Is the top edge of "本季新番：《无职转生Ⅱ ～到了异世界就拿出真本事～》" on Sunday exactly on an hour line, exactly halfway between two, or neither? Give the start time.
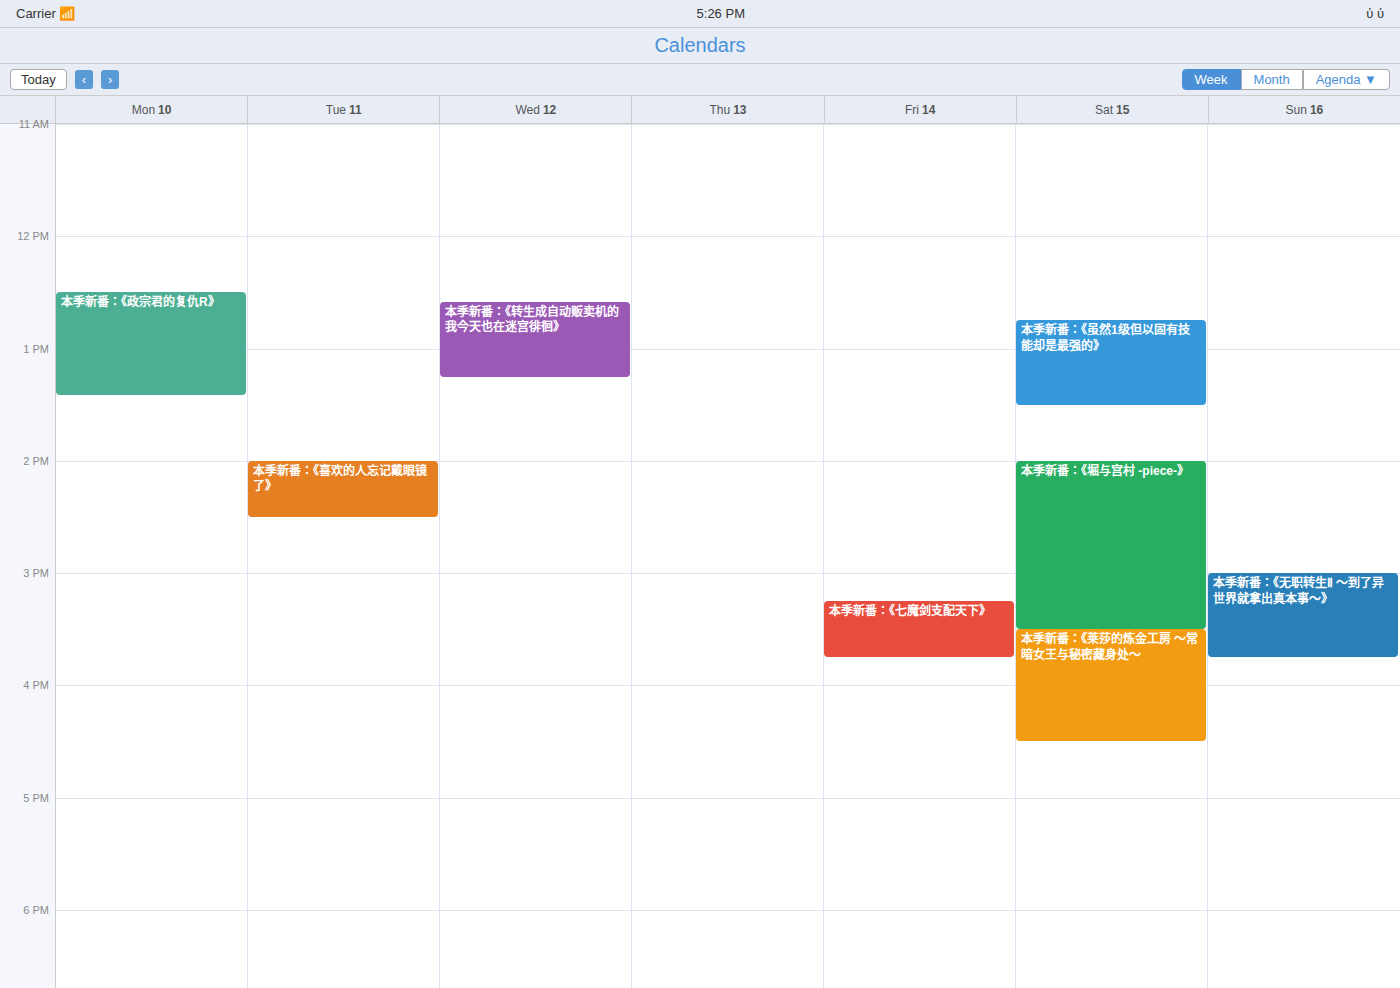
3:00 PM -- exactly on the 3 PM line.